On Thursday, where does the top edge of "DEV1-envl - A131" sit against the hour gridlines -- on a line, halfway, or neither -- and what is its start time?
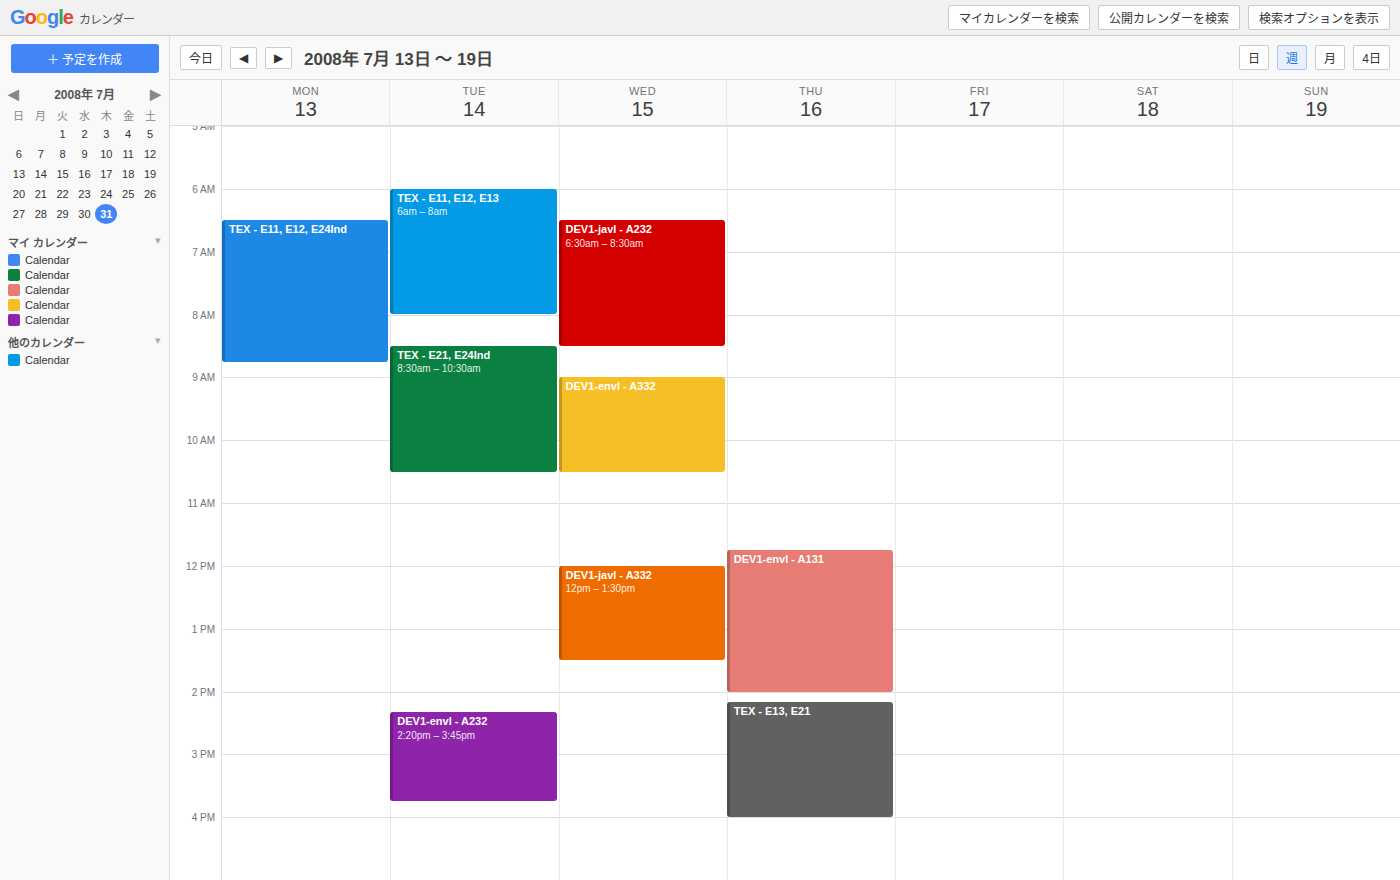
11:45 AM -- neither: three quarters of the way from the 11 AM line to the 12 PM line.